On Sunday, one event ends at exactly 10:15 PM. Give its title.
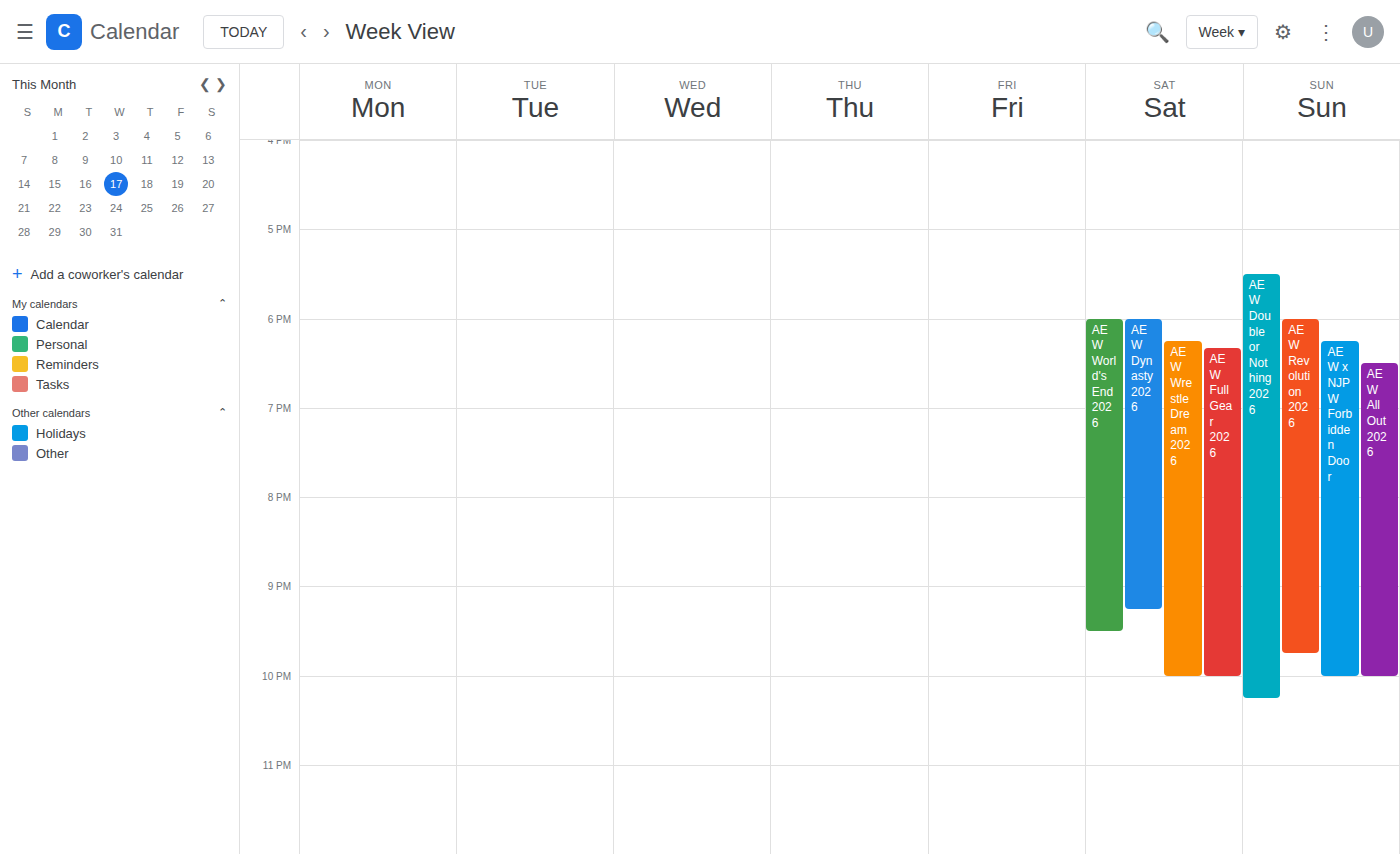
"AEW Double or Nothing 2026"